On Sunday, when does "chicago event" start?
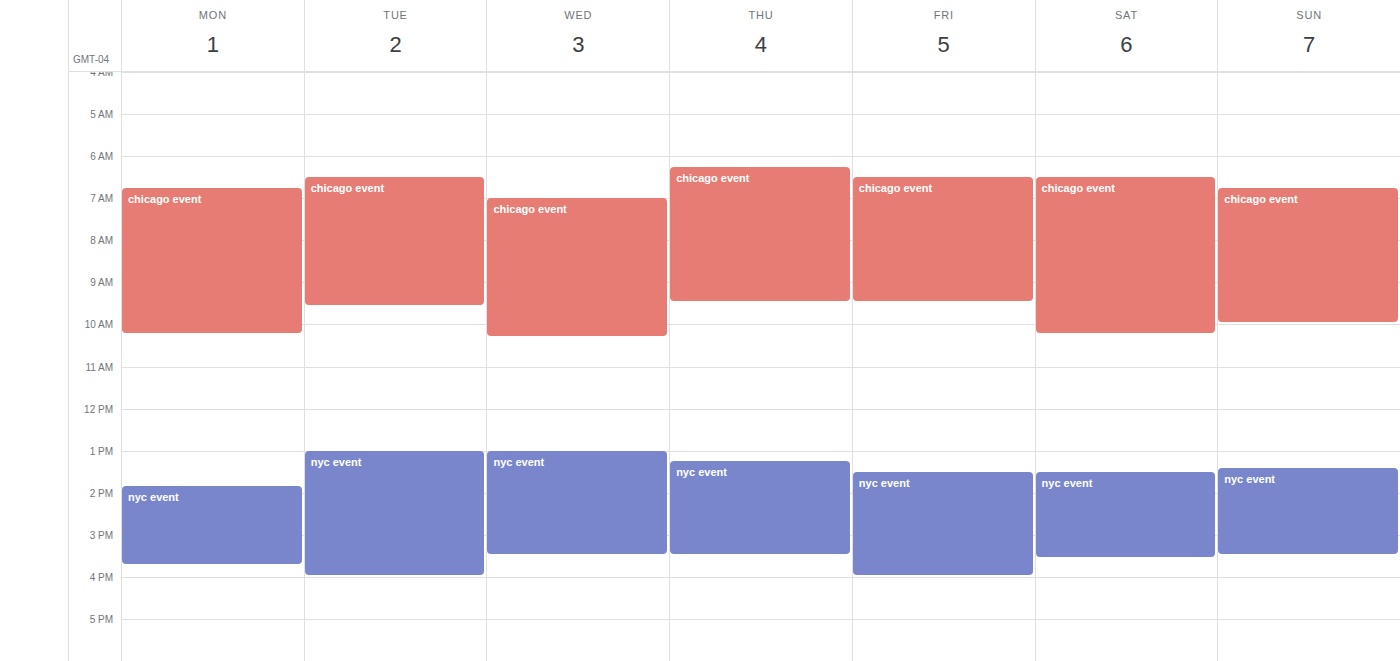
6:45 AM